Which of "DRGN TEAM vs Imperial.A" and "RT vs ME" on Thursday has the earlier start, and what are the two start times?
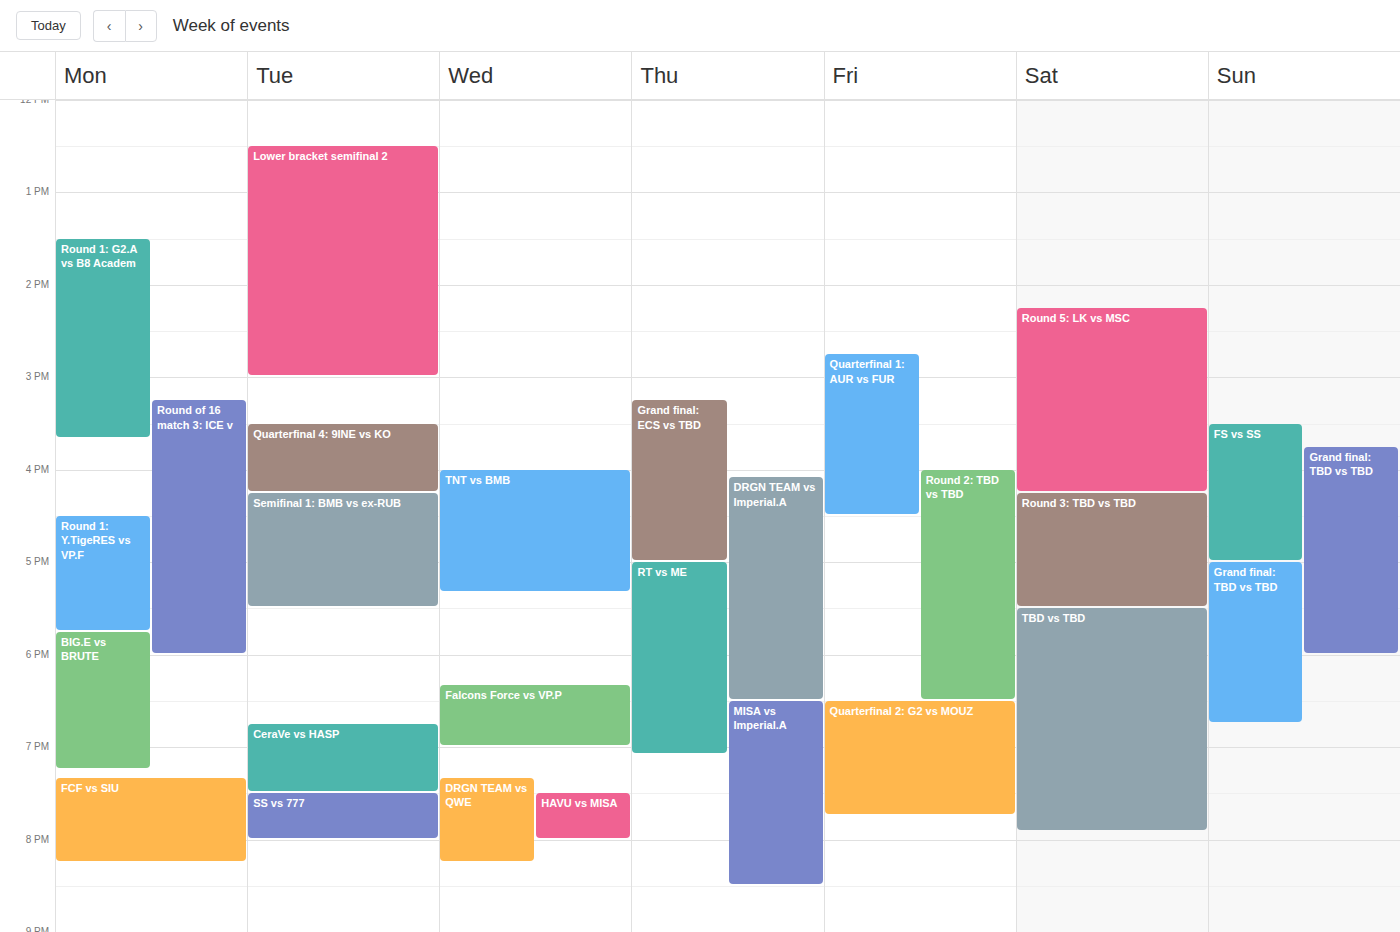
"DRGN TEAM vs Imperial.A" 4:05 PM; "RT vs ME" 5:00 PM.